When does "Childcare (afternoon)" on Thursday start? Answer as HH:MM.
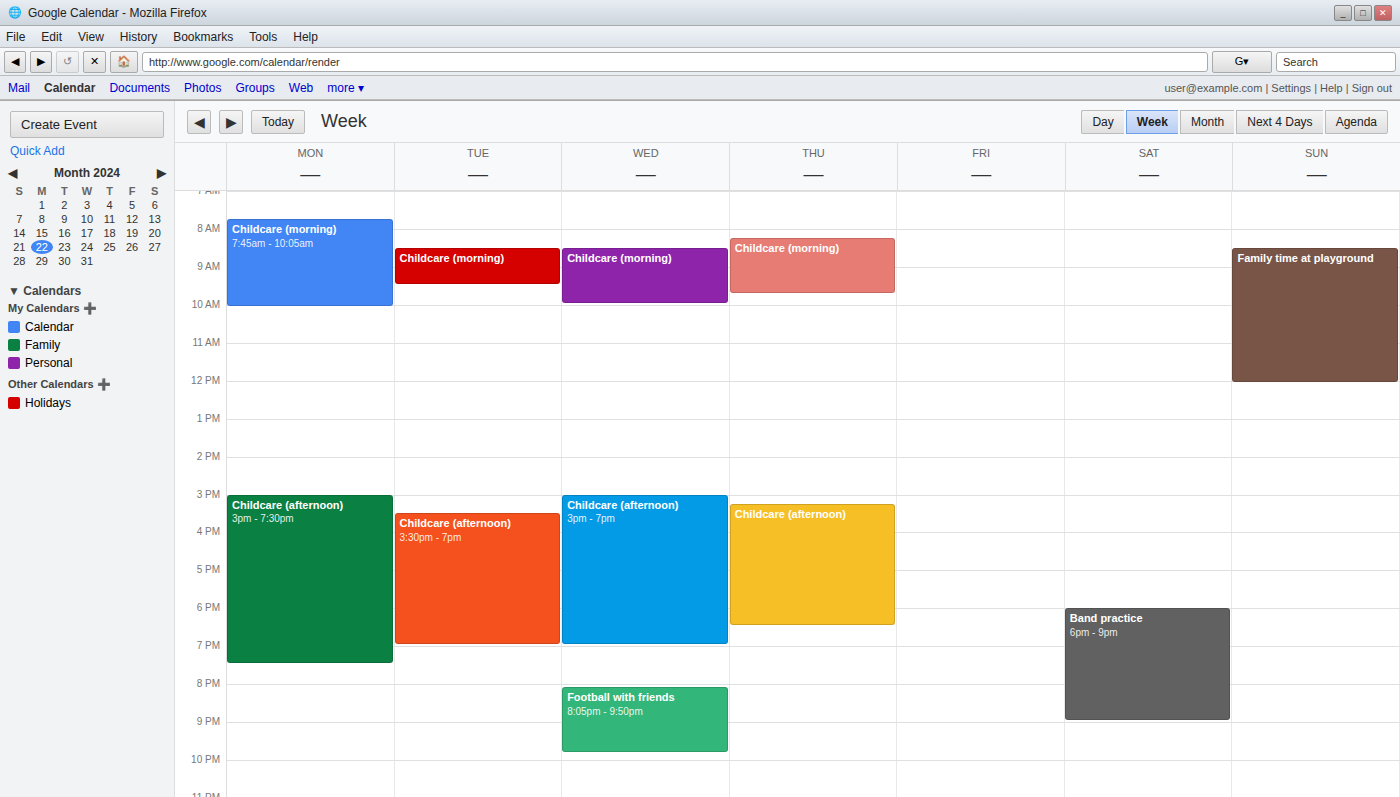
15:15